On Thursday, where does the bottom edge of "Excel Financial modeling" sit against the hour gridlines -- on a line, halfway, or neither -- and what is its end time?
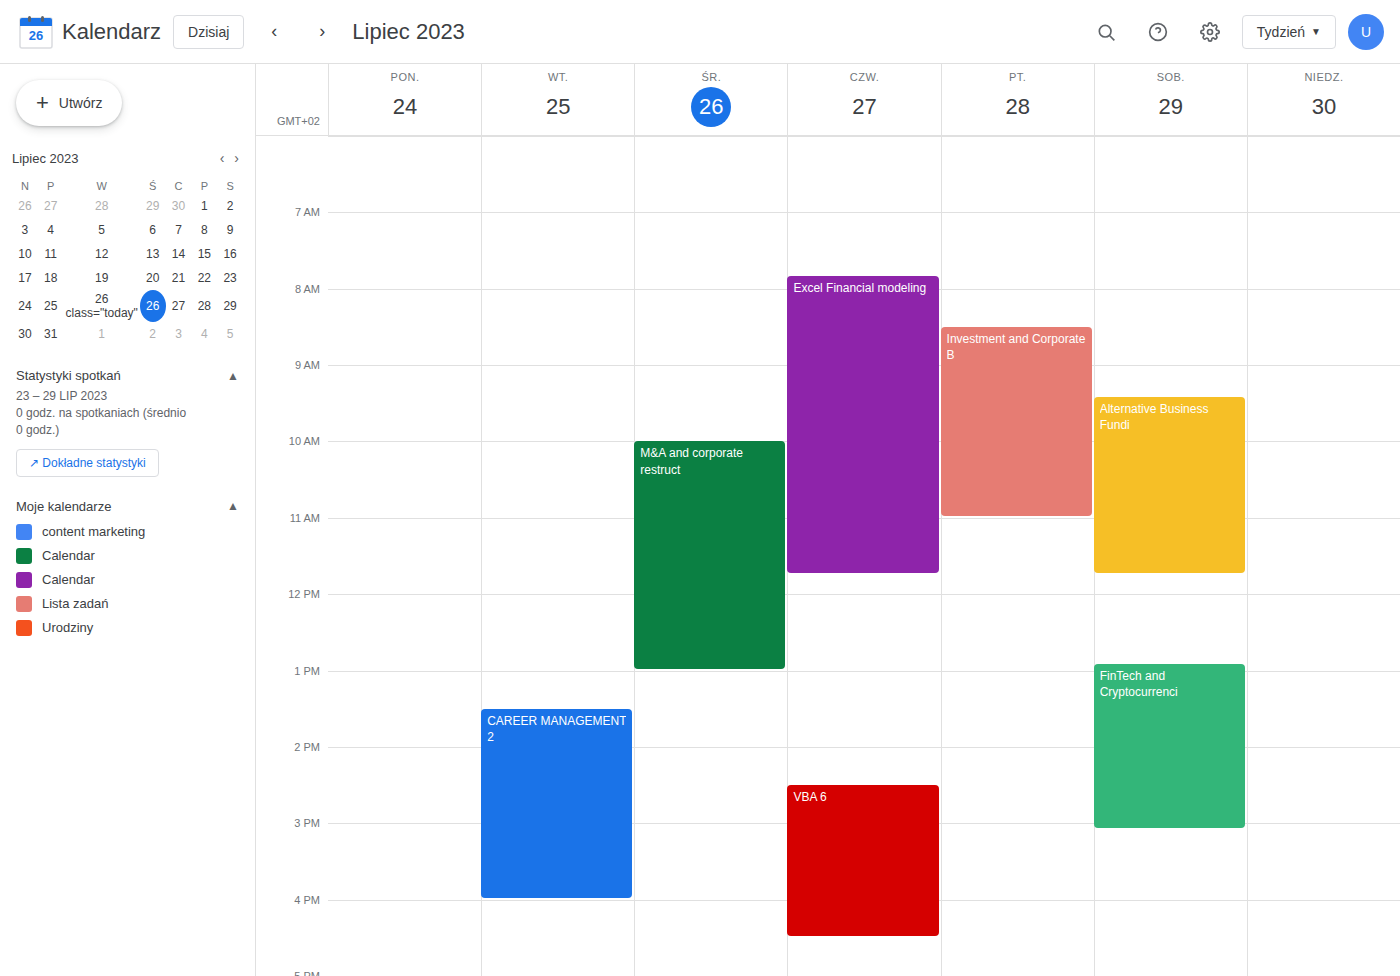
11:45 AM -- neither: three quarters of the way from the 11 AM line to the 12 PM line.